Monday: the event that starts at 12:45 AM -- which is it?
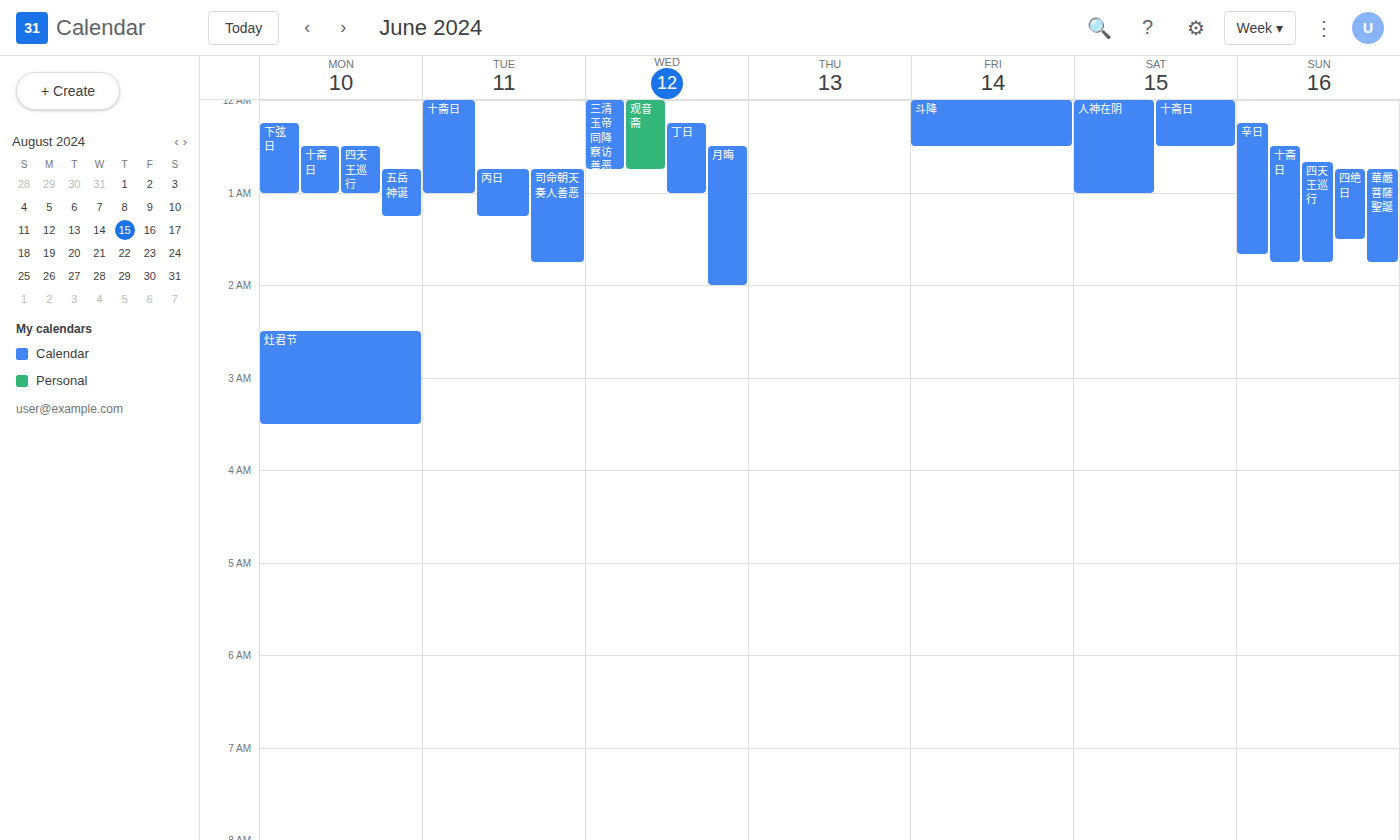
"五岳神诞"